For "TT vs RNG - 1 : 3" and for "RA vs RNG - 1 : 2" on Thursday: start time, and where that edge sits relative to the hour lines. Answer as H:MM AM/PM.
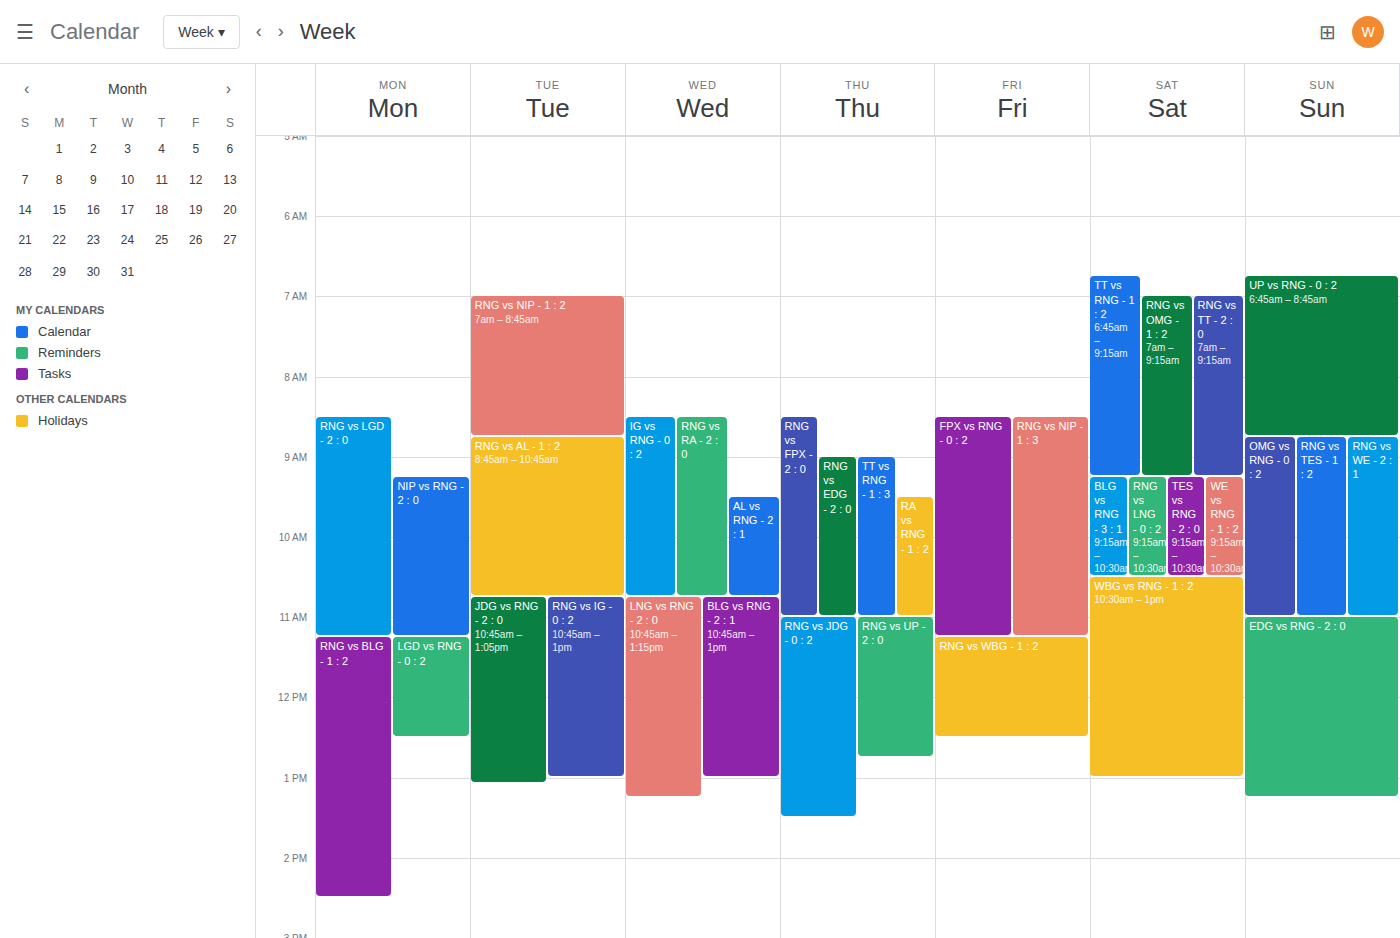
"TT vs RNG - 1 : 3": 9:00 AM, exactly on the 9 AM line. "RA vs RNG - 1 : 2": 9:30 AM, halfway between the 9 AM and 10 AM lines.